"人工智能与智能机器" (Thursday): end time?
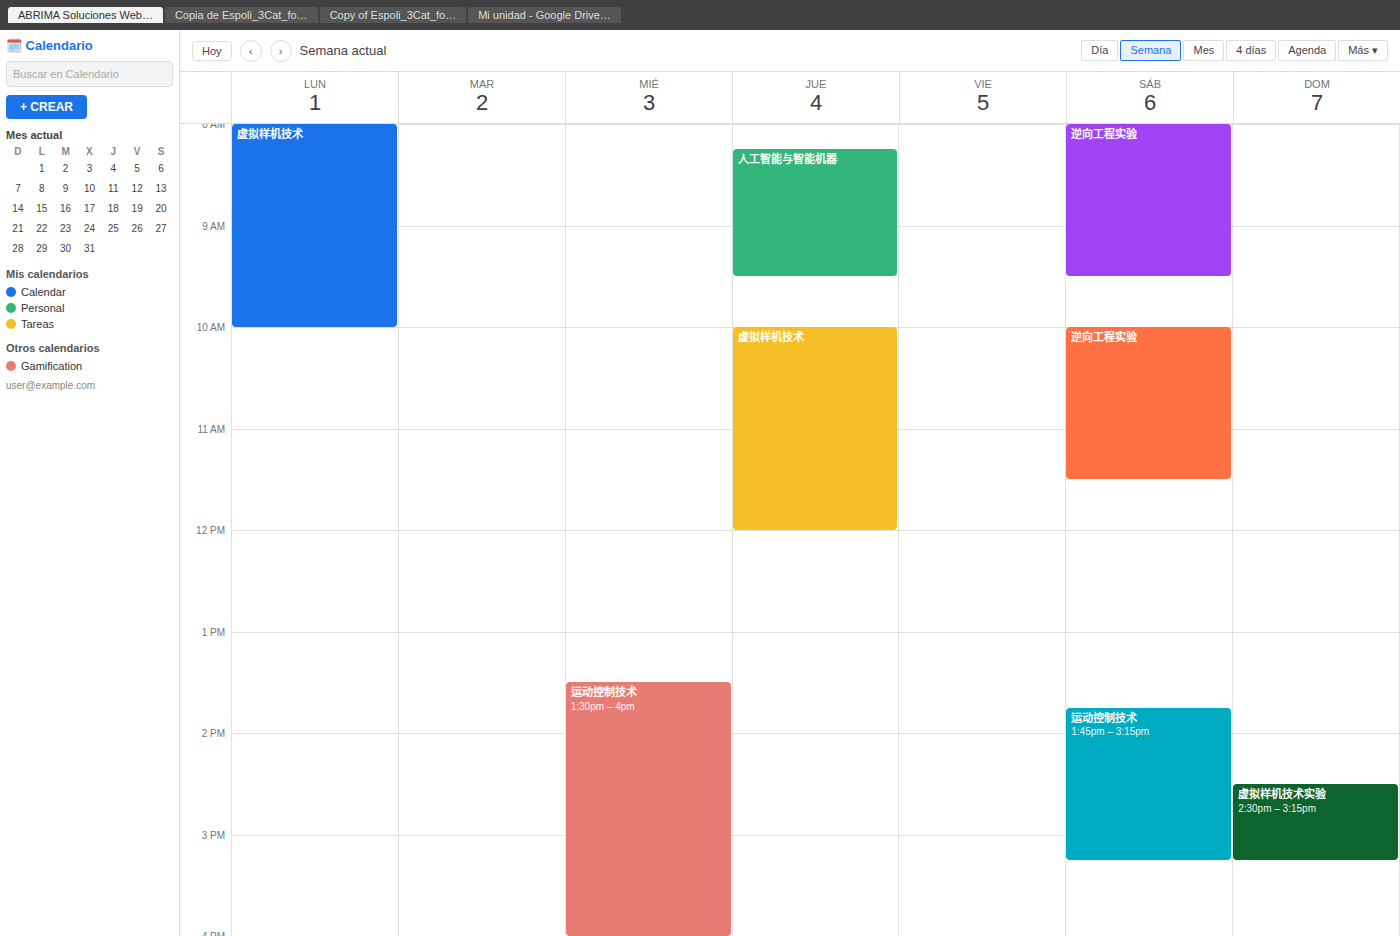
9:30 AM